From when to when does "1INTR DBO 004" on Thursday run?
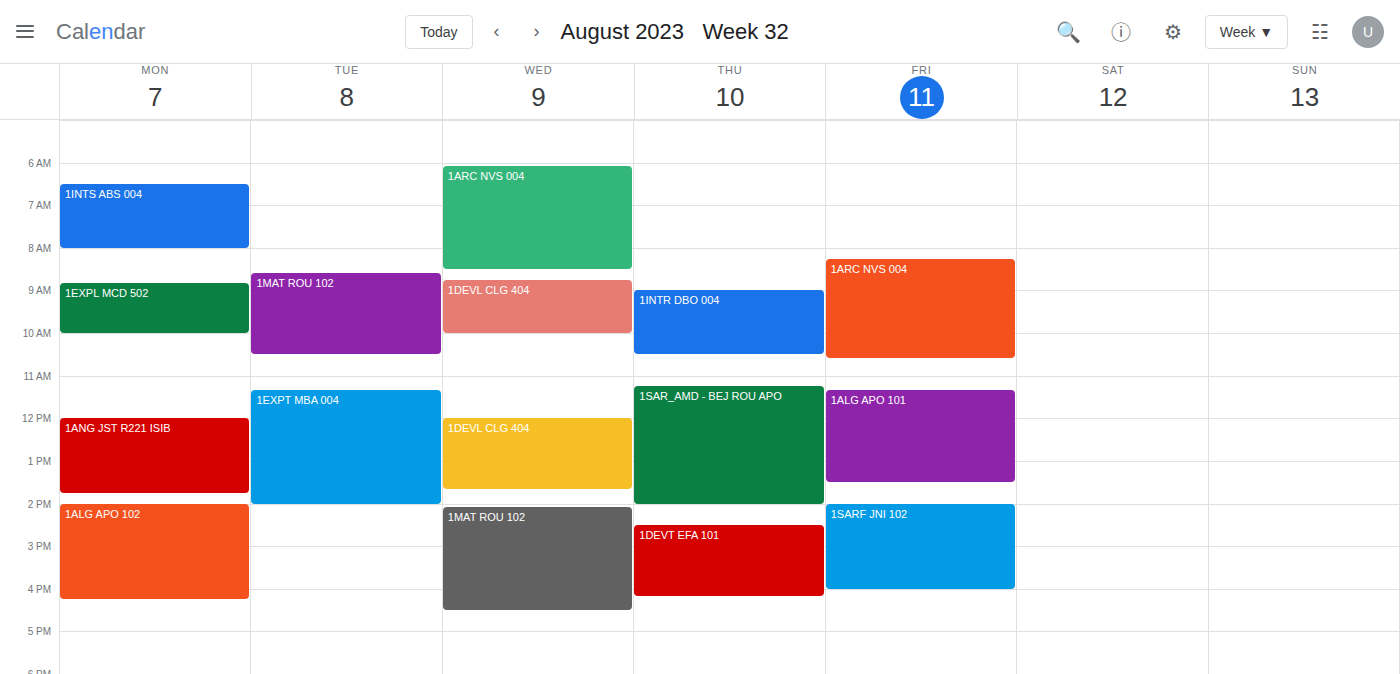
9:00 AM to 10:30 AM